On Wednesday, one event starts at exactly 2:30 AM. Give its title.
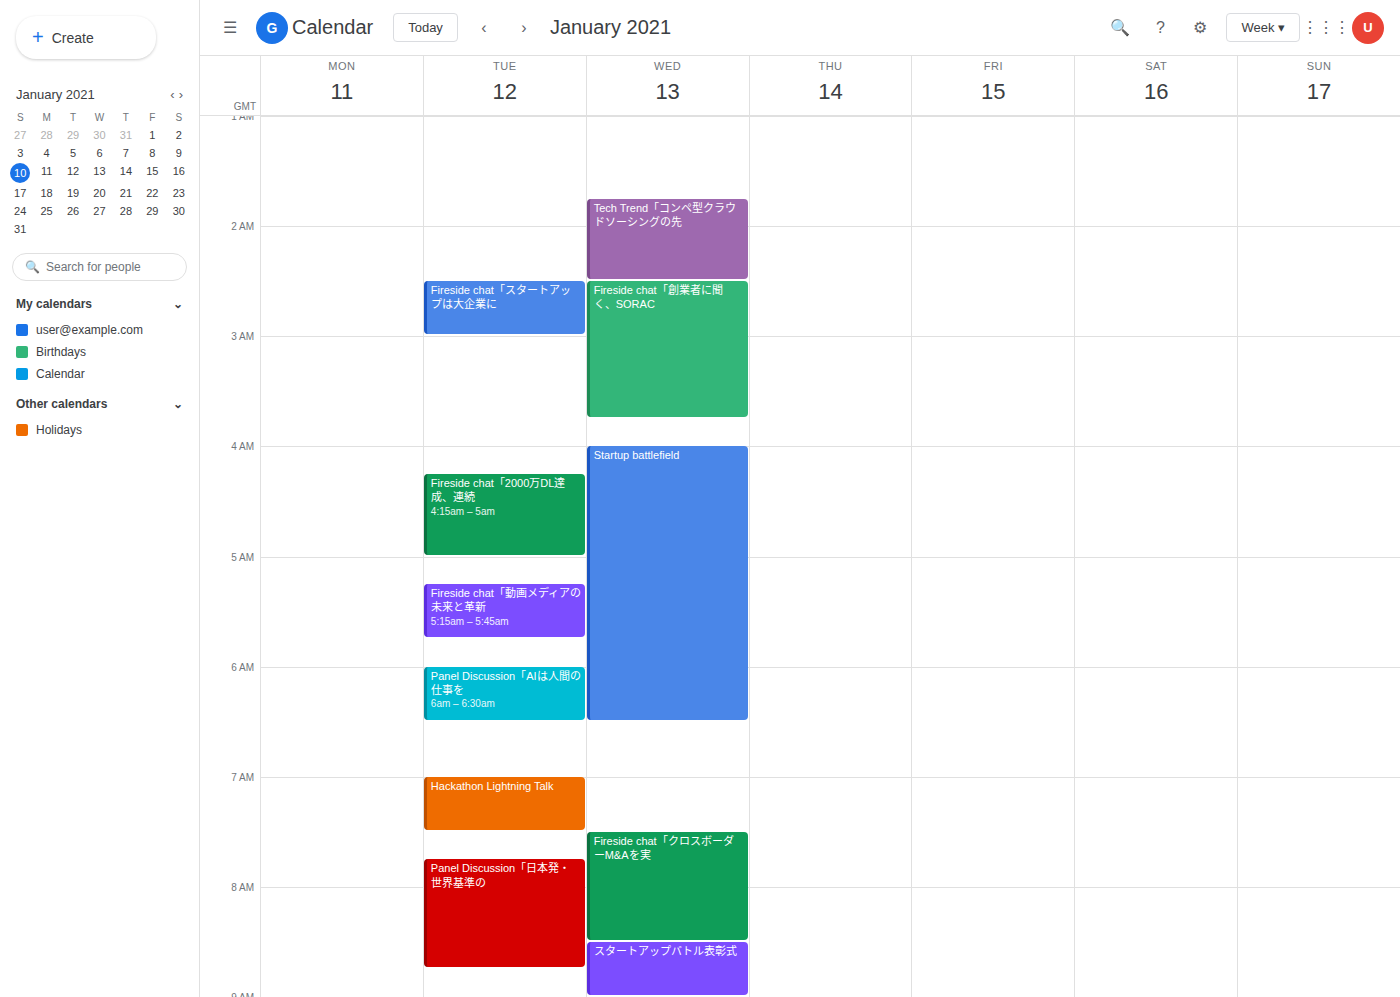
"Fireside chat「創業者に聞く、SORAC"